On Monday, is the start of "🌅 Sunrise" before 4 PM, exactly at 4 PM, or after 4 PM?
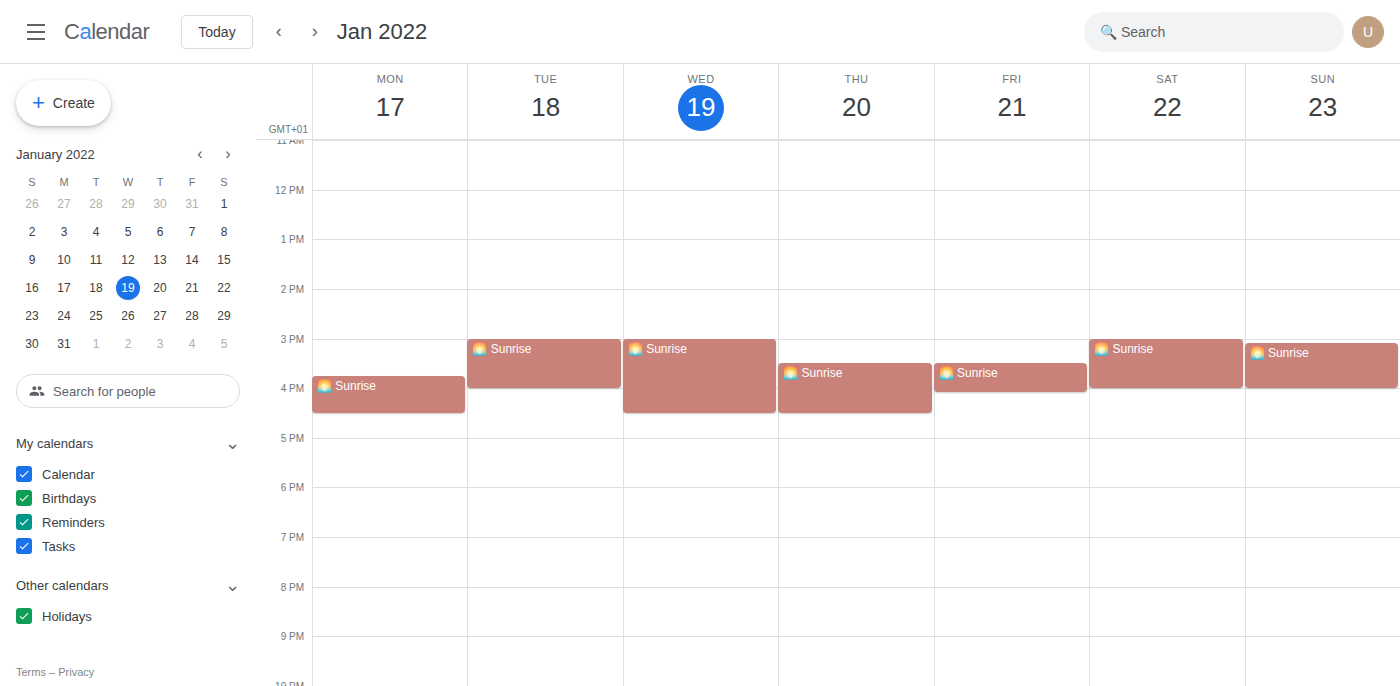
3:45 PM -- before 4 PM, 15 minutes above the 4 PM line.